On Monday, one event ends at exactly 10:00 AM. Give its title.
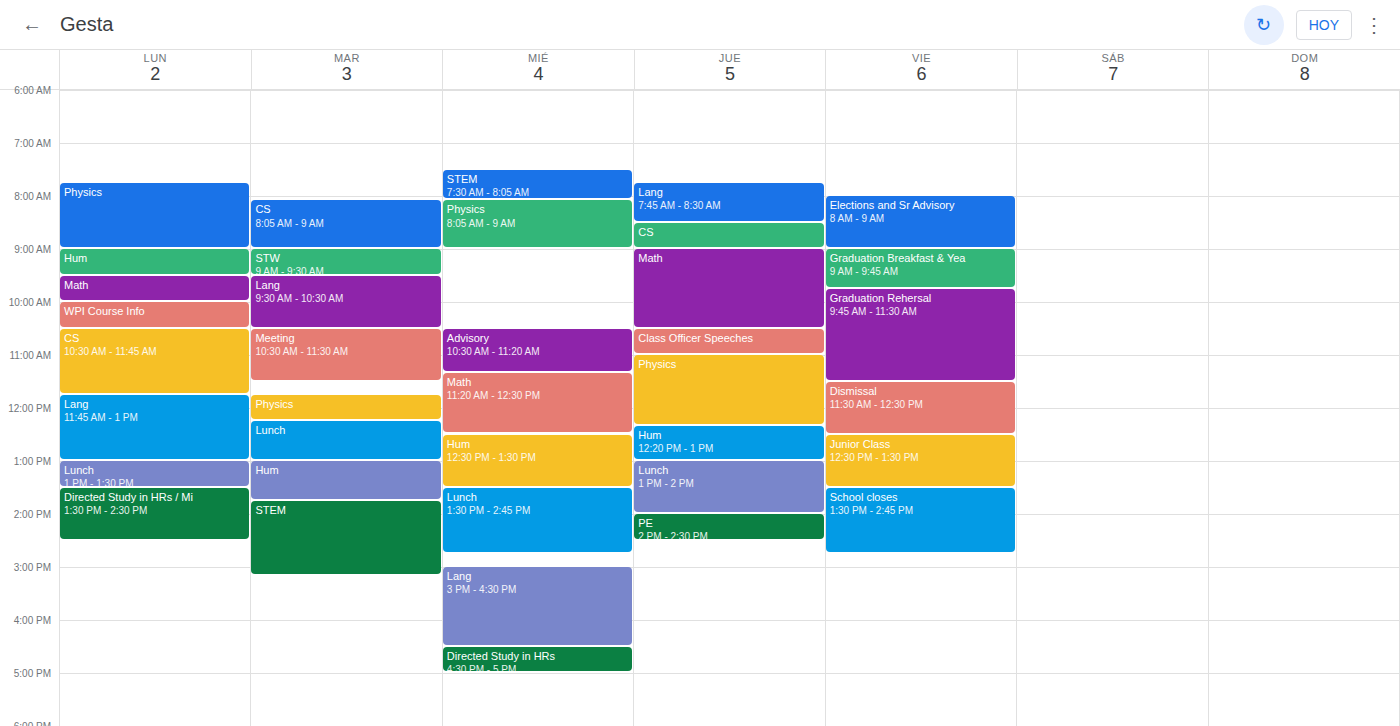
"Math"